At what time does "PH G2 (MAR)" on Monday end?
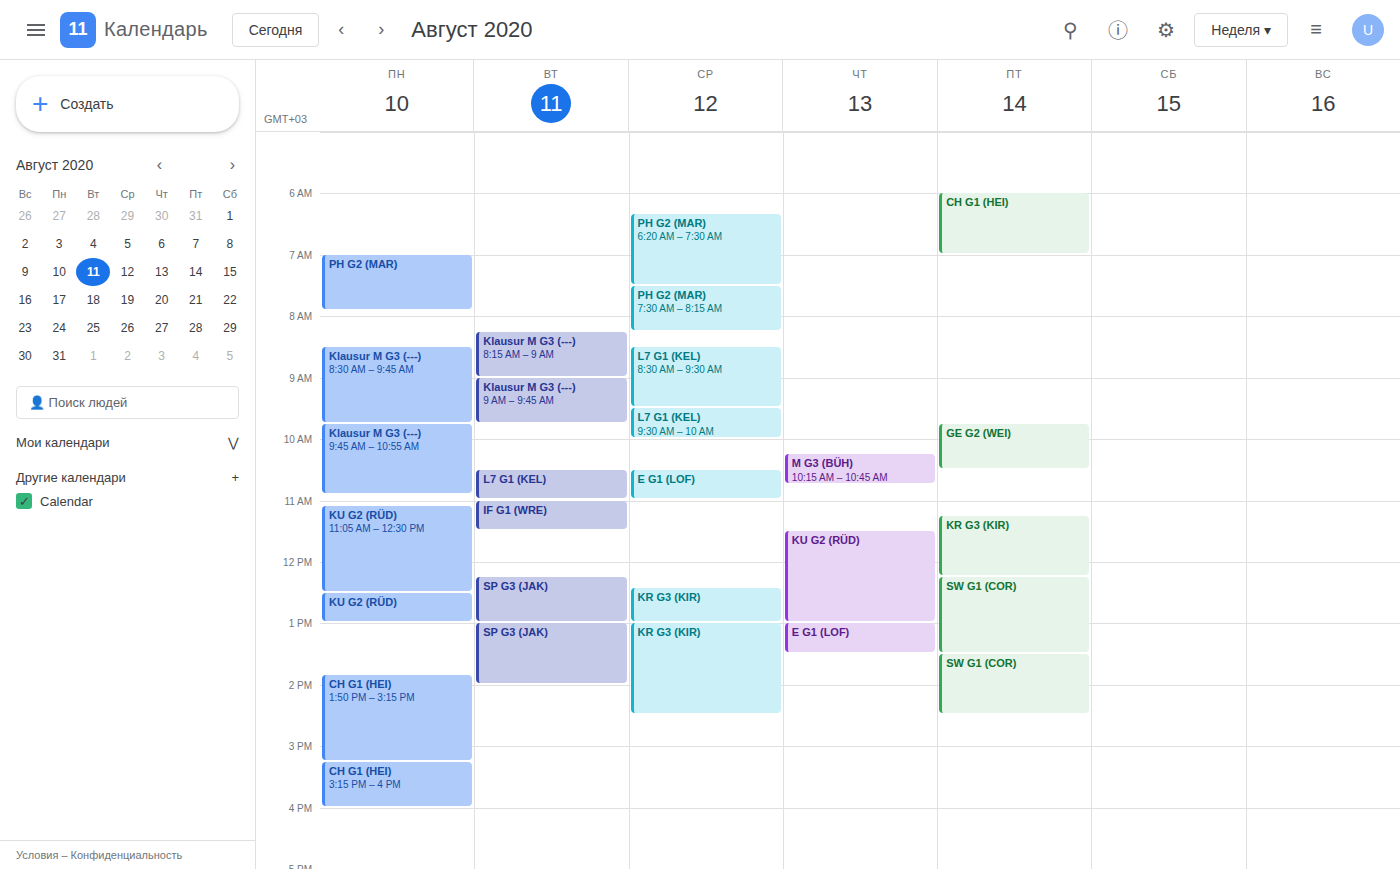
7:55 AM